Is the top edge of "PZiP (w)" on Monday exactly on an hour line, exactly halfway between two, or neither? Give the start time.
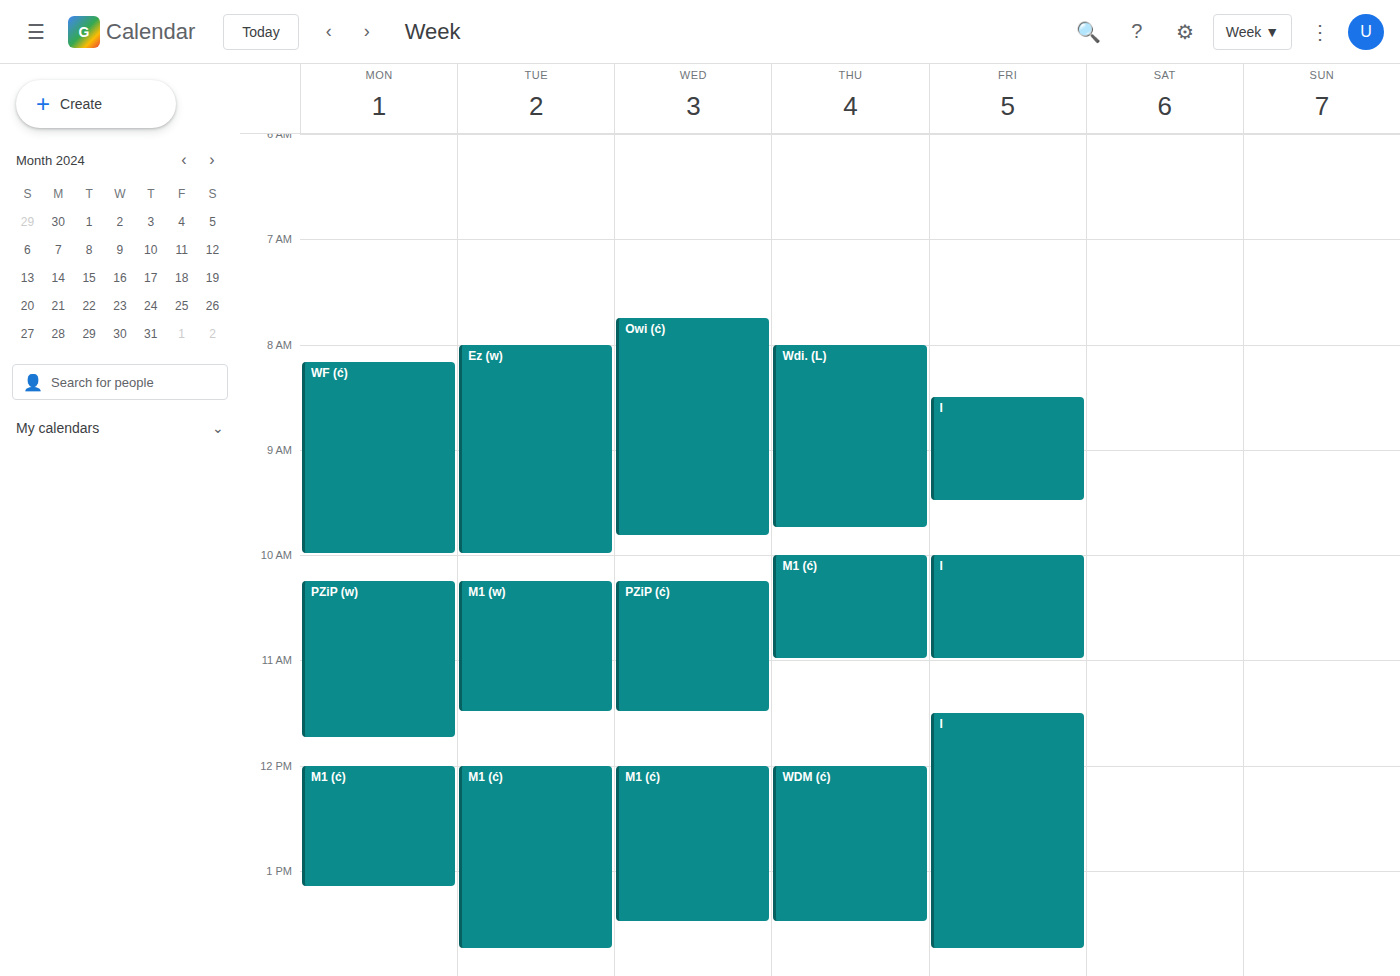
10:15 AM -- neither: a quarter of the way from the 10 AM line to the 11 AM line.